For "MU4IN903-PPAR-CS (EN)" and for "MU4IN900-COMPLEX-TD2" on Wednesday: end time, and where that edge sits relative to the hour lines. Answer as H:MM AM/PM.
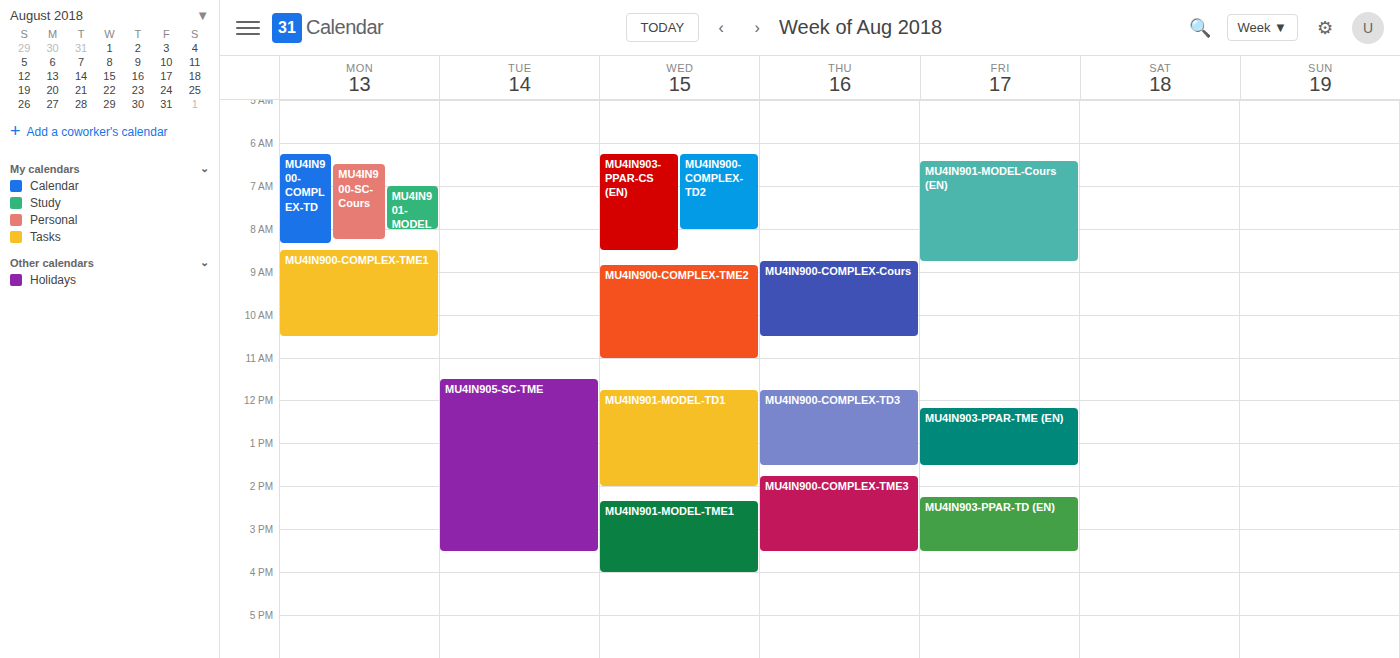
"MU4IN903-PPAR-CS (EN)": 8:30 AM, halfway between the 8 AM and 9 AM lines. "MU4IN900-COMPLEX-TD2": 8:00 AM, exactly on the 8 AM line.